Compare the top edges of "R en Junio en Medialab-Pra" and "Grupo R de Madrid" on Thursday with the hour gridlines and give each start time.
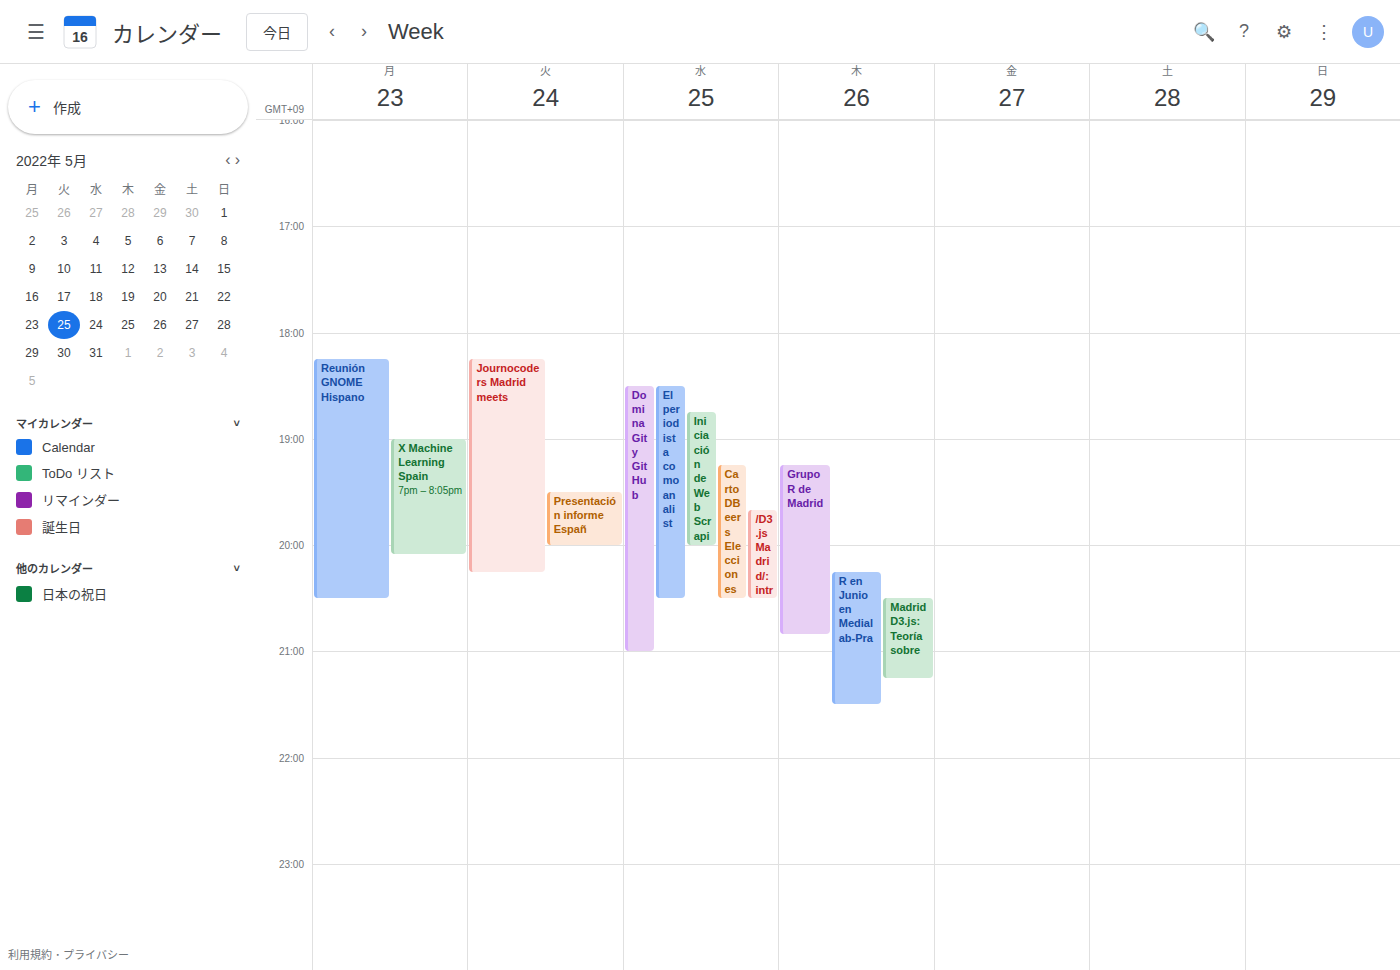
"R en Junio en Medialab-Pra": 8:15 PM, neither: a quarter of the way from the 8 PM line to the 9 PM line. "Grupo R de Madrid": 7:15 PM, neither: a quarter of the way from the 7 PM line to the 8 PM line.